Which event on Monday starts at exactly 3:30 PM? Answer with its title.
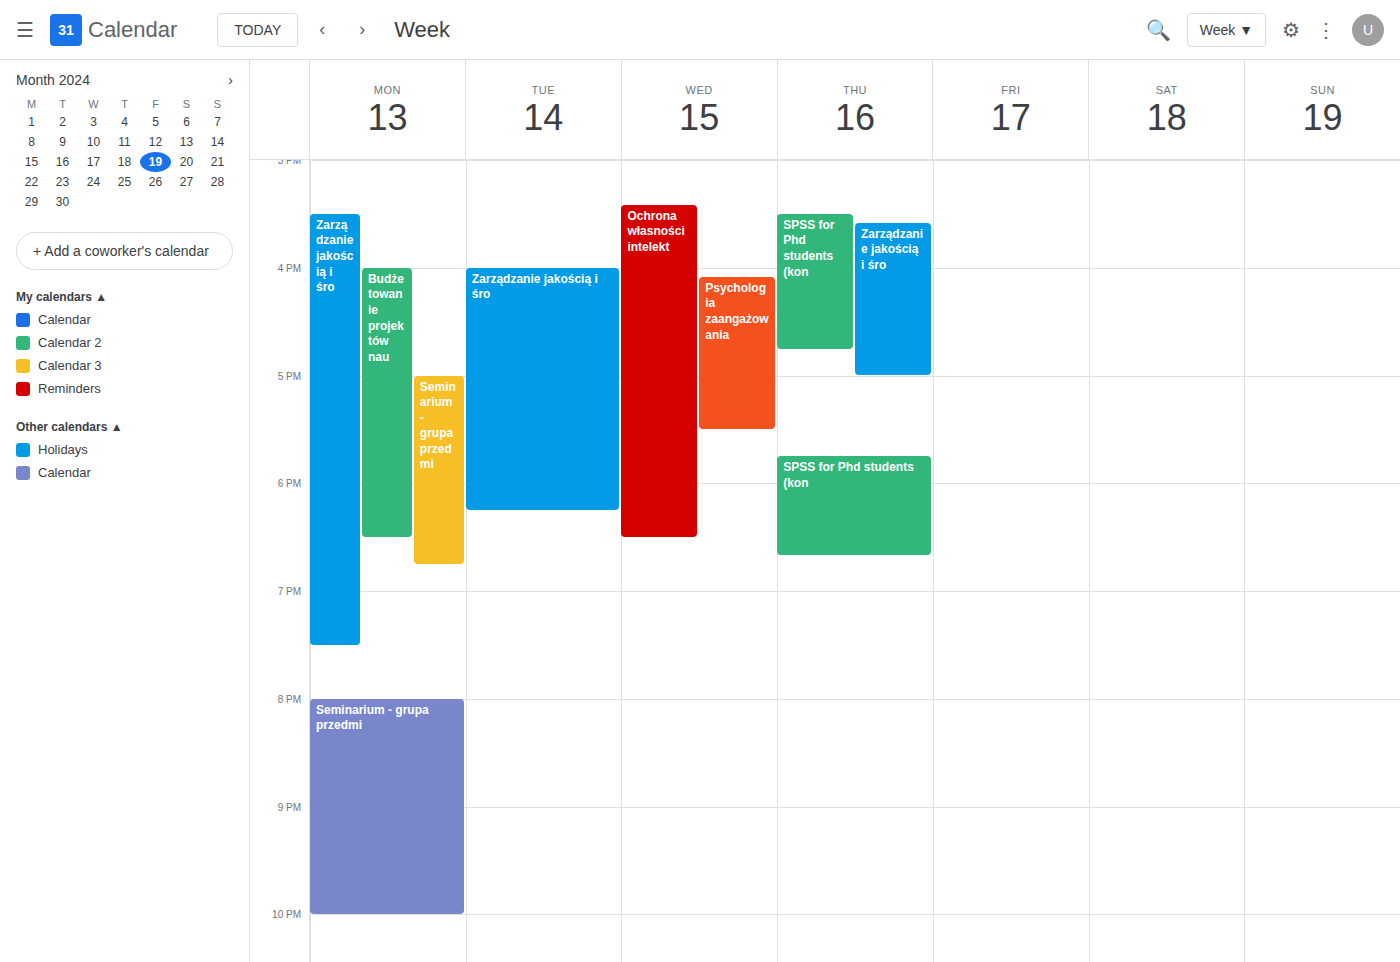
"Zarządzanie jakością i śro"